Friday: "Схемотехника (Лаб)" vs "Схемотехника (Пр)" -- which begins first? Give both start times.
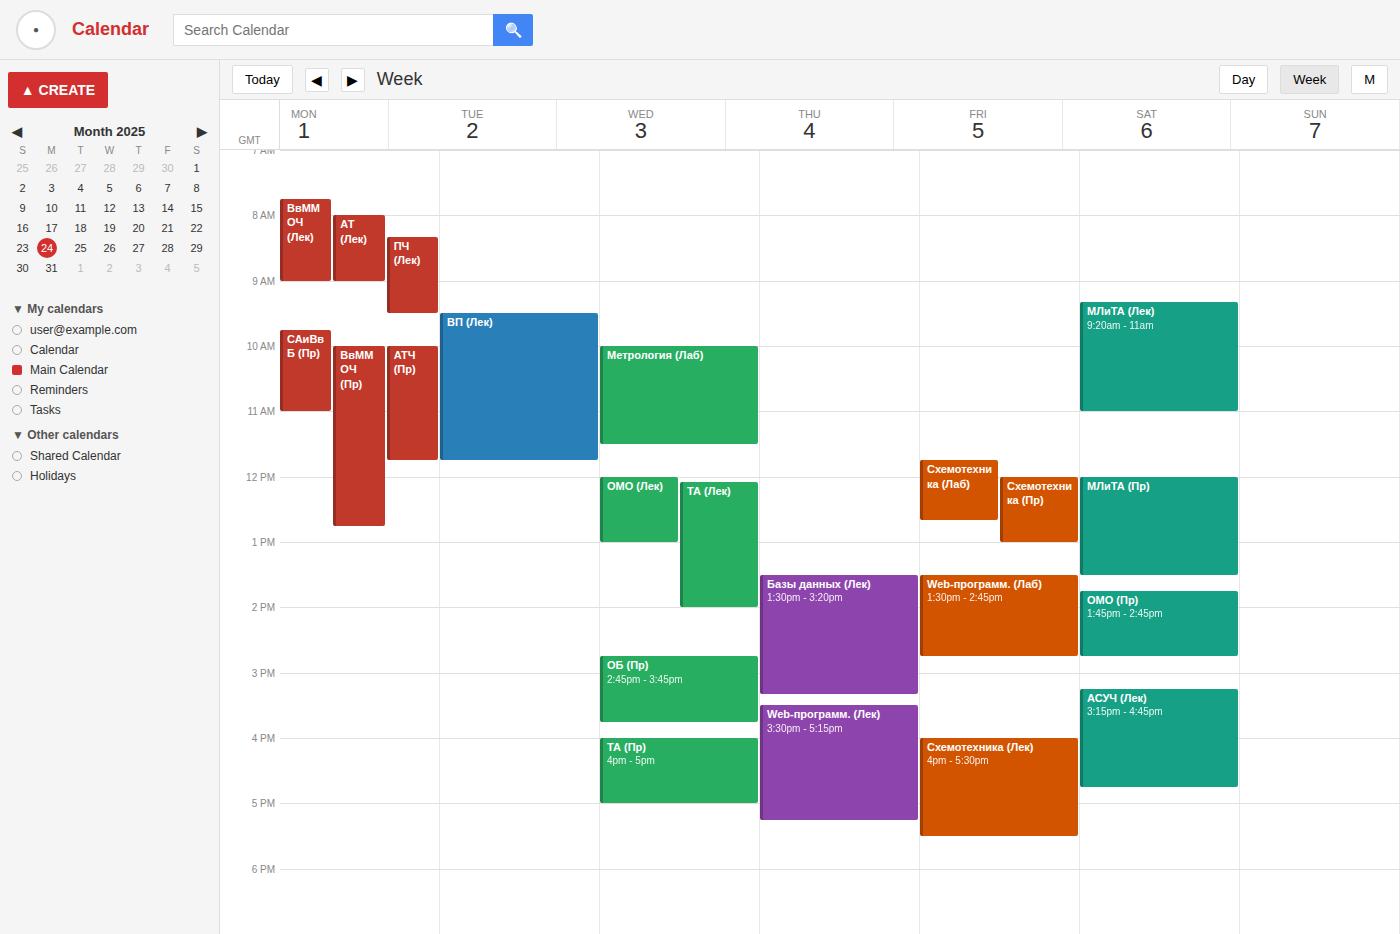
"Схемотехника (Лаб)" 11:45; "Схемотехника (Пр)" 12:00.